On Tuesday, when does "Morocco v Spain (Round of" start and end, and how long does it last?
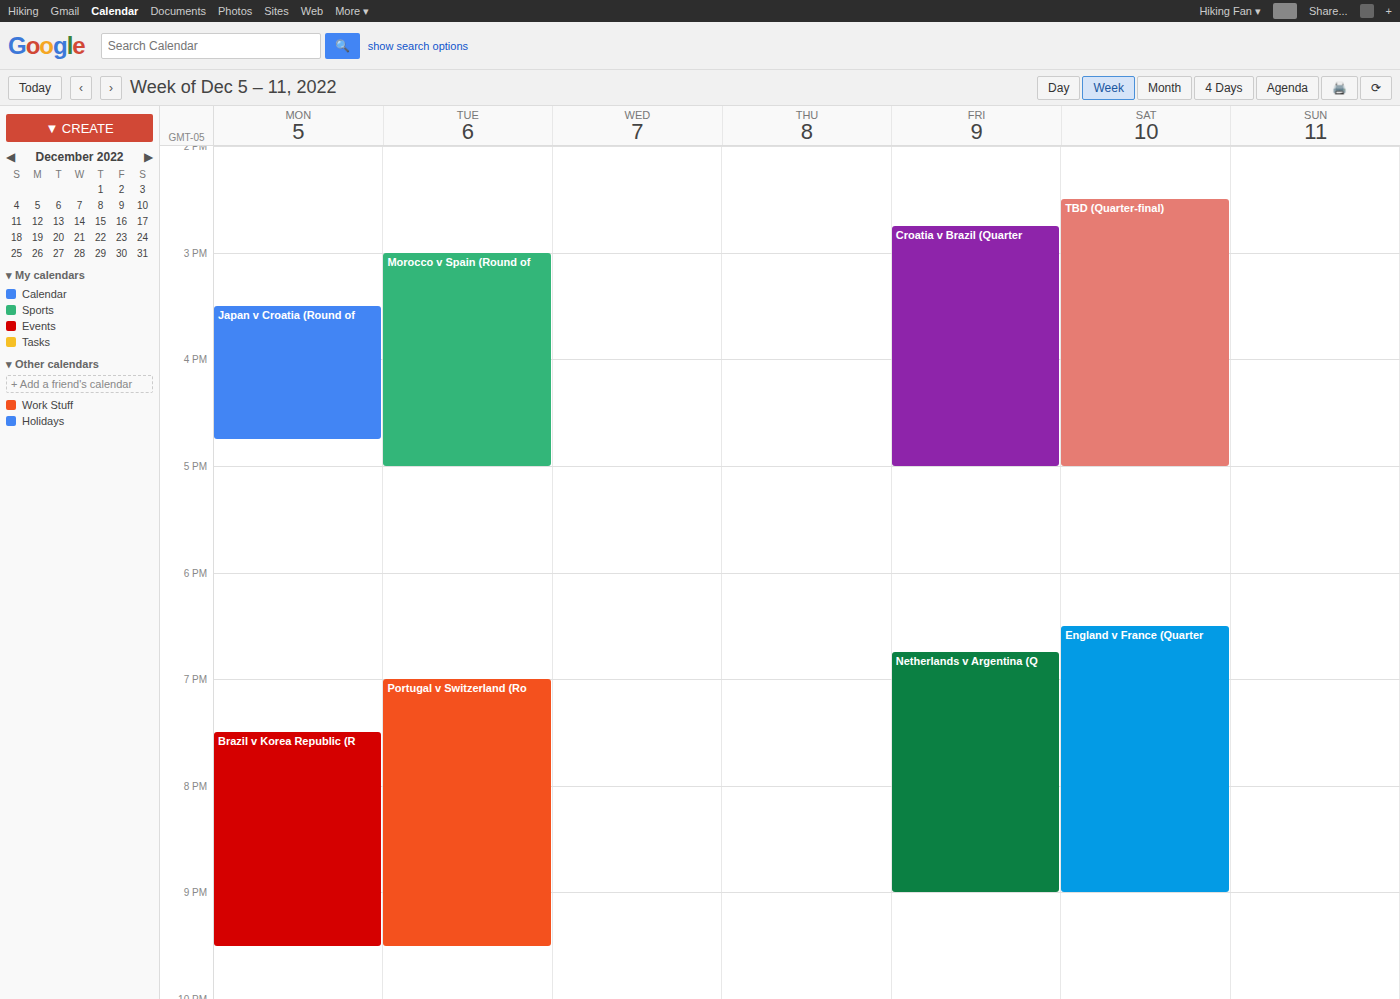
3:00 PM to 5:00 PM, 2 hours